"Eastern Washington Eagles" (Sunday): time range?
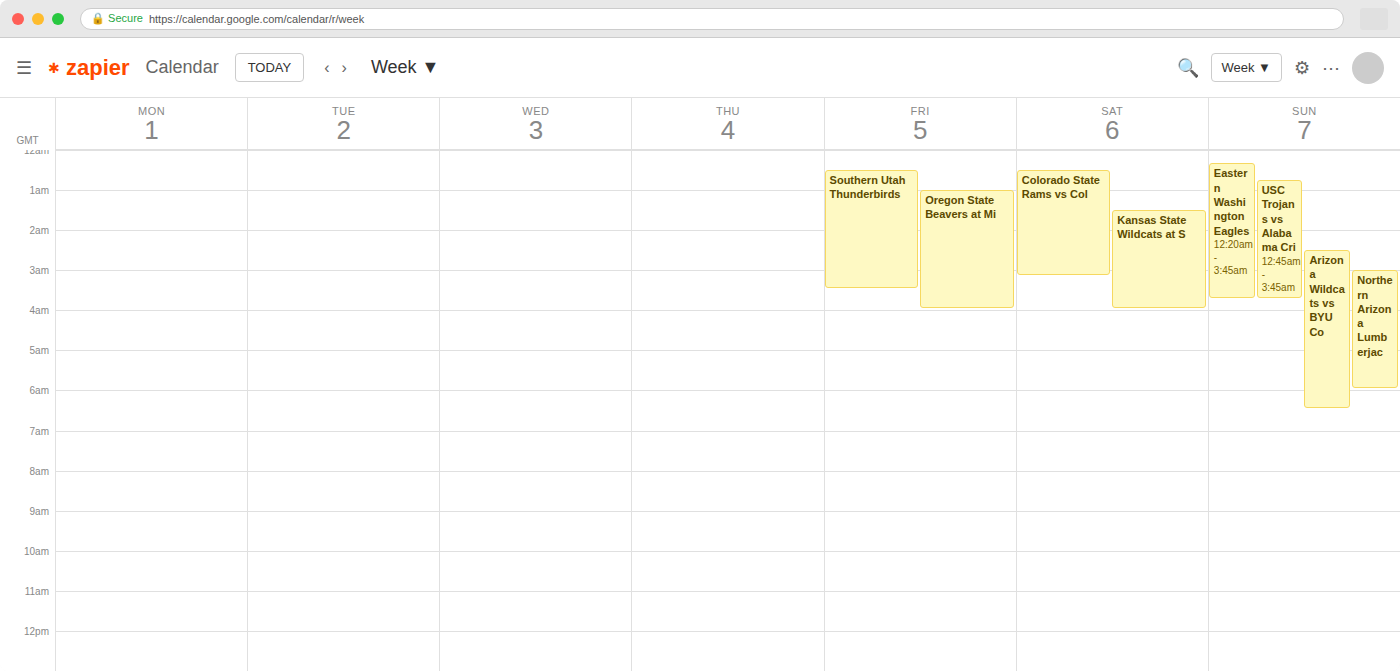
12:20 AM to 3:45 AM